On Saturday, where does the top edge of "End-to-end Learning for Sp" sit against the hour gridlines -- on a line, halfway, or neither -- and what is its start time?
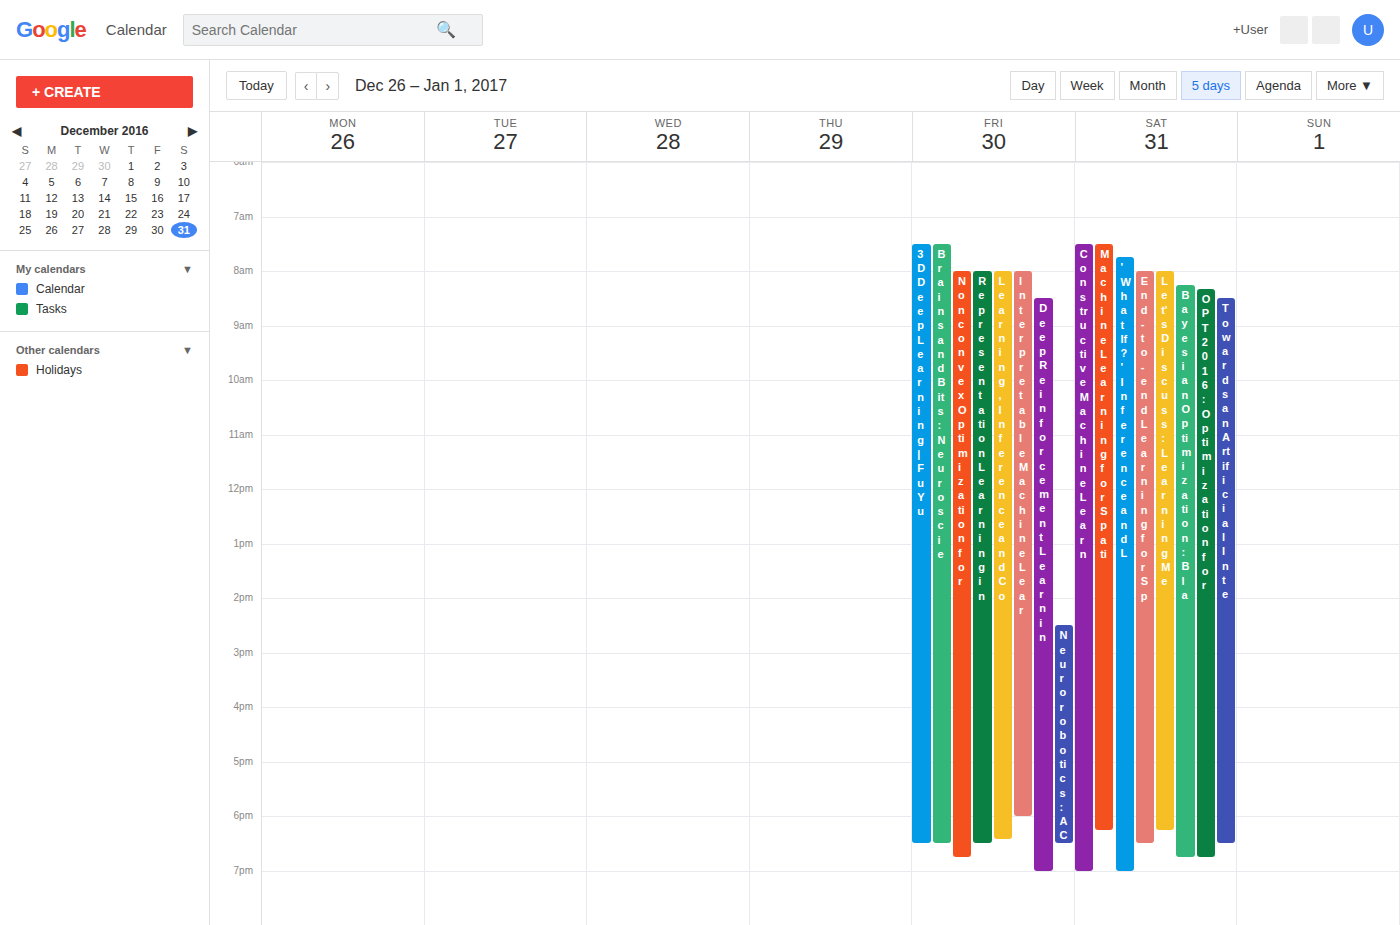
8:00 AM -- exactly on the 8 AM line.